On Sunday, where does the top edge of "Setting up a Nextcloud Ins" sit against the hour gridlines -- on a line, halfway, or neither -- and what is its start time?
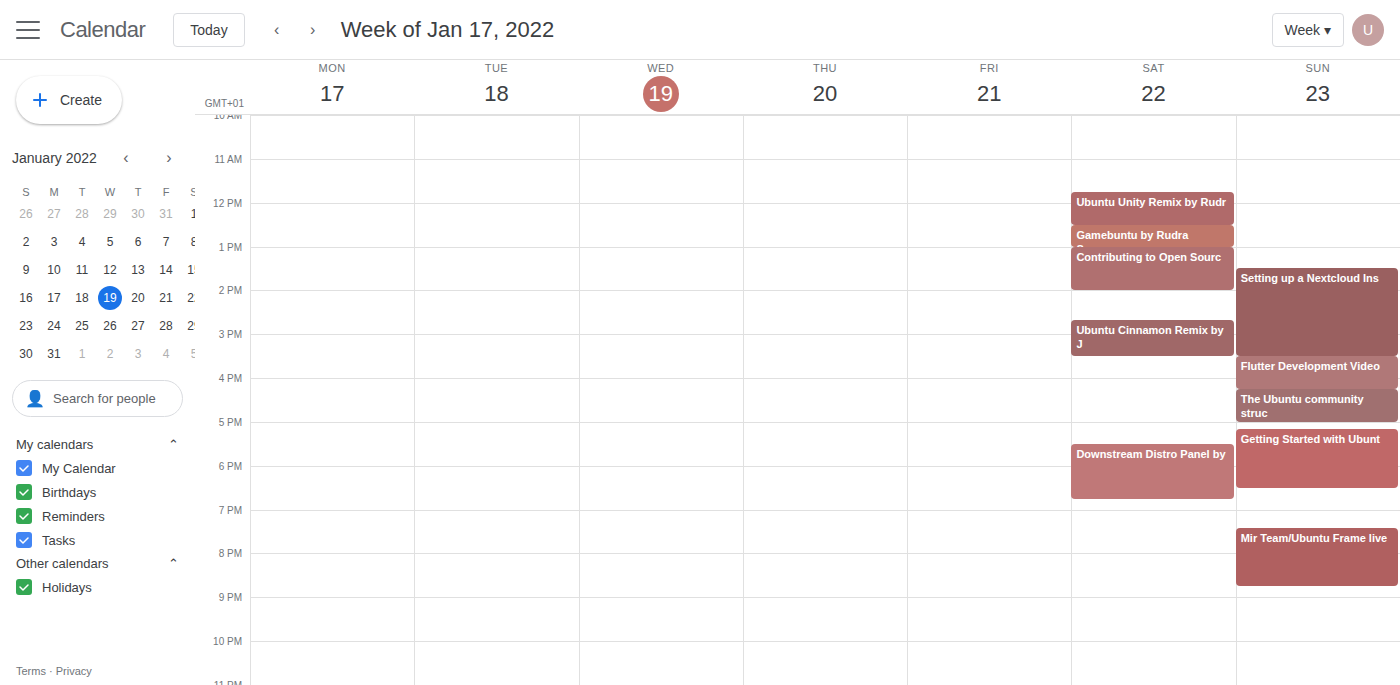
1:30 PM -- halfway between the 1 PM and 2 PM lines.